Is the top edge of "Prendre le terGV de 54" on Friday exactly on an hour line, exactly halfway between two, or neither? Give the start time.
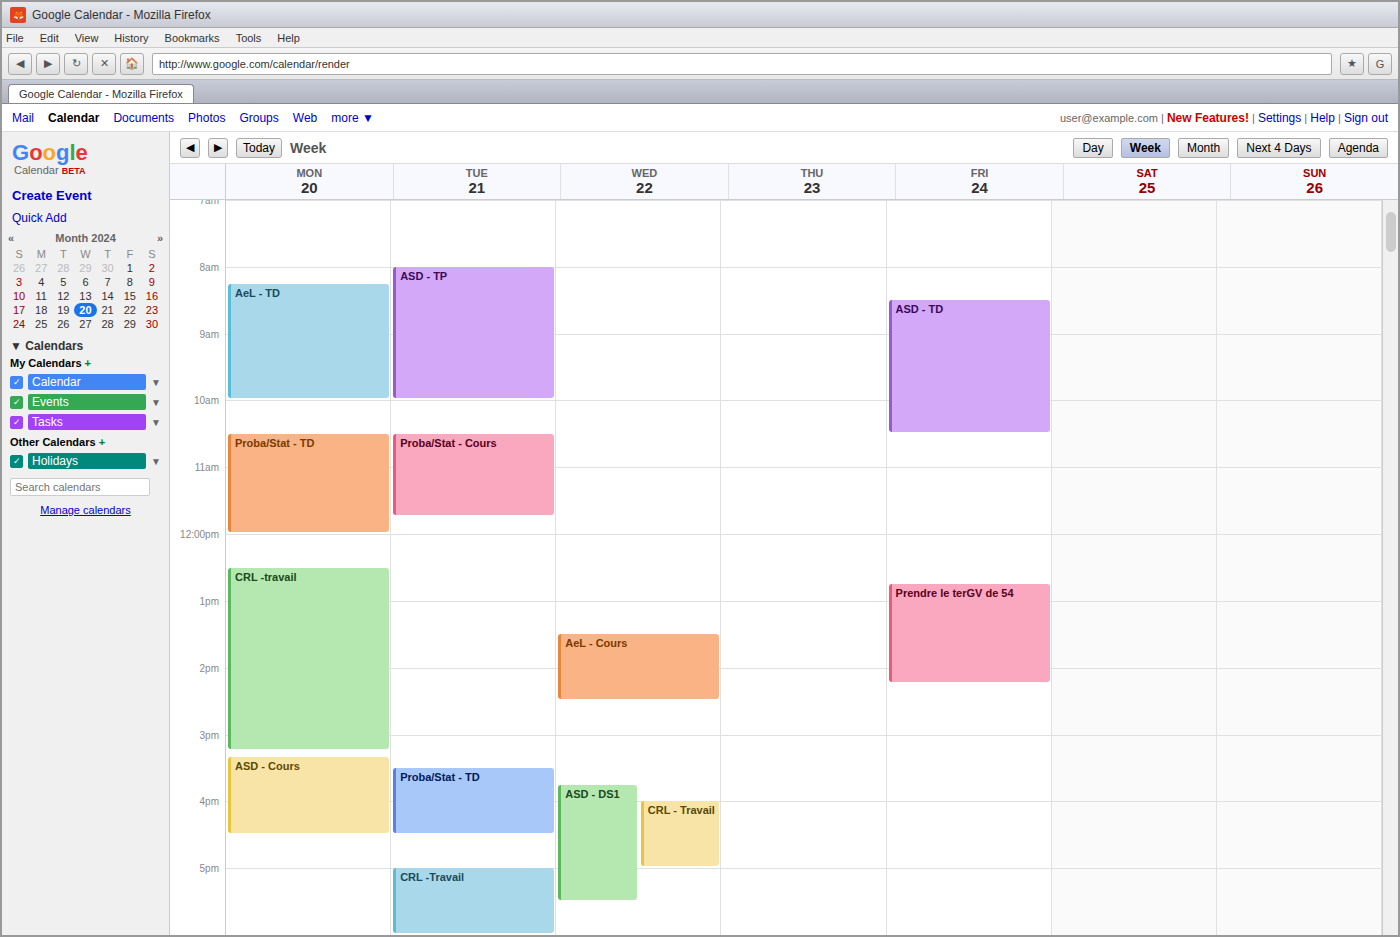
12:45 PM -- neither: three quarters of the way from the 12 PM line to the 1 PM line.